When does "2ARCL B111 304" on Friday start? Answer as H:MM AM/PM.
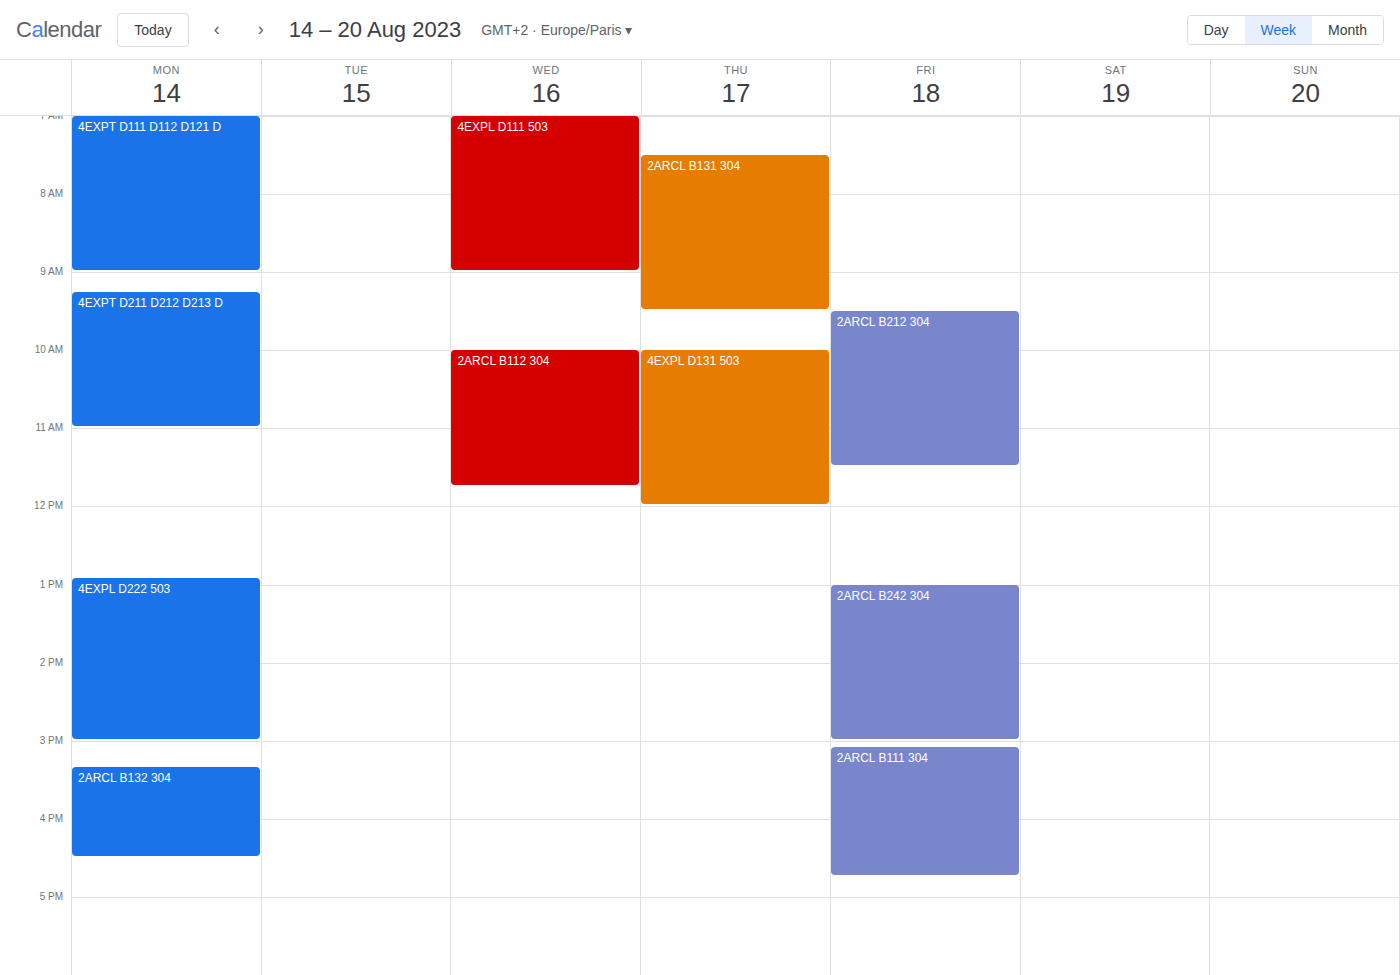
3:05 PM